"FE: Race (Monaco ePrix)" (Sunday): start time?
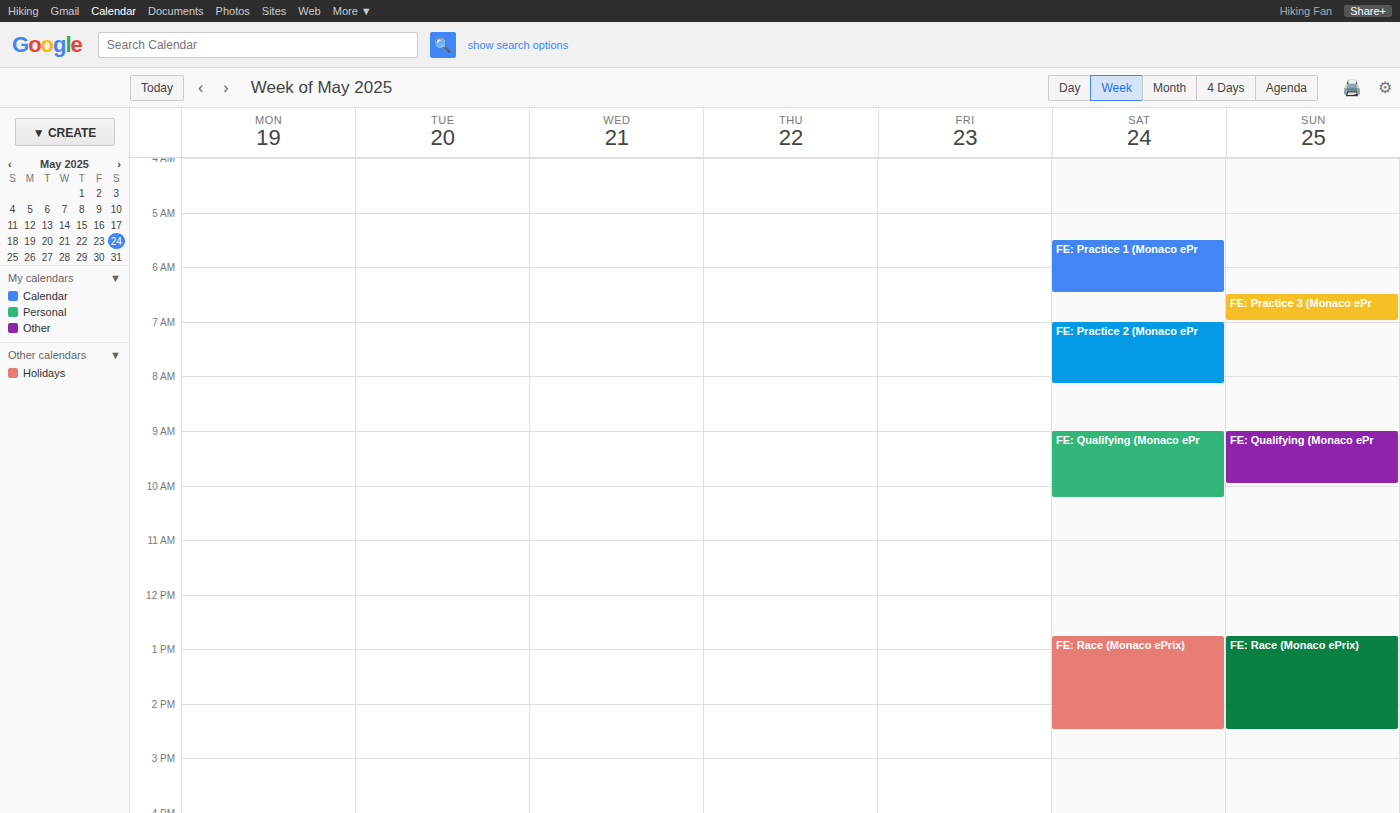
12:45 PM